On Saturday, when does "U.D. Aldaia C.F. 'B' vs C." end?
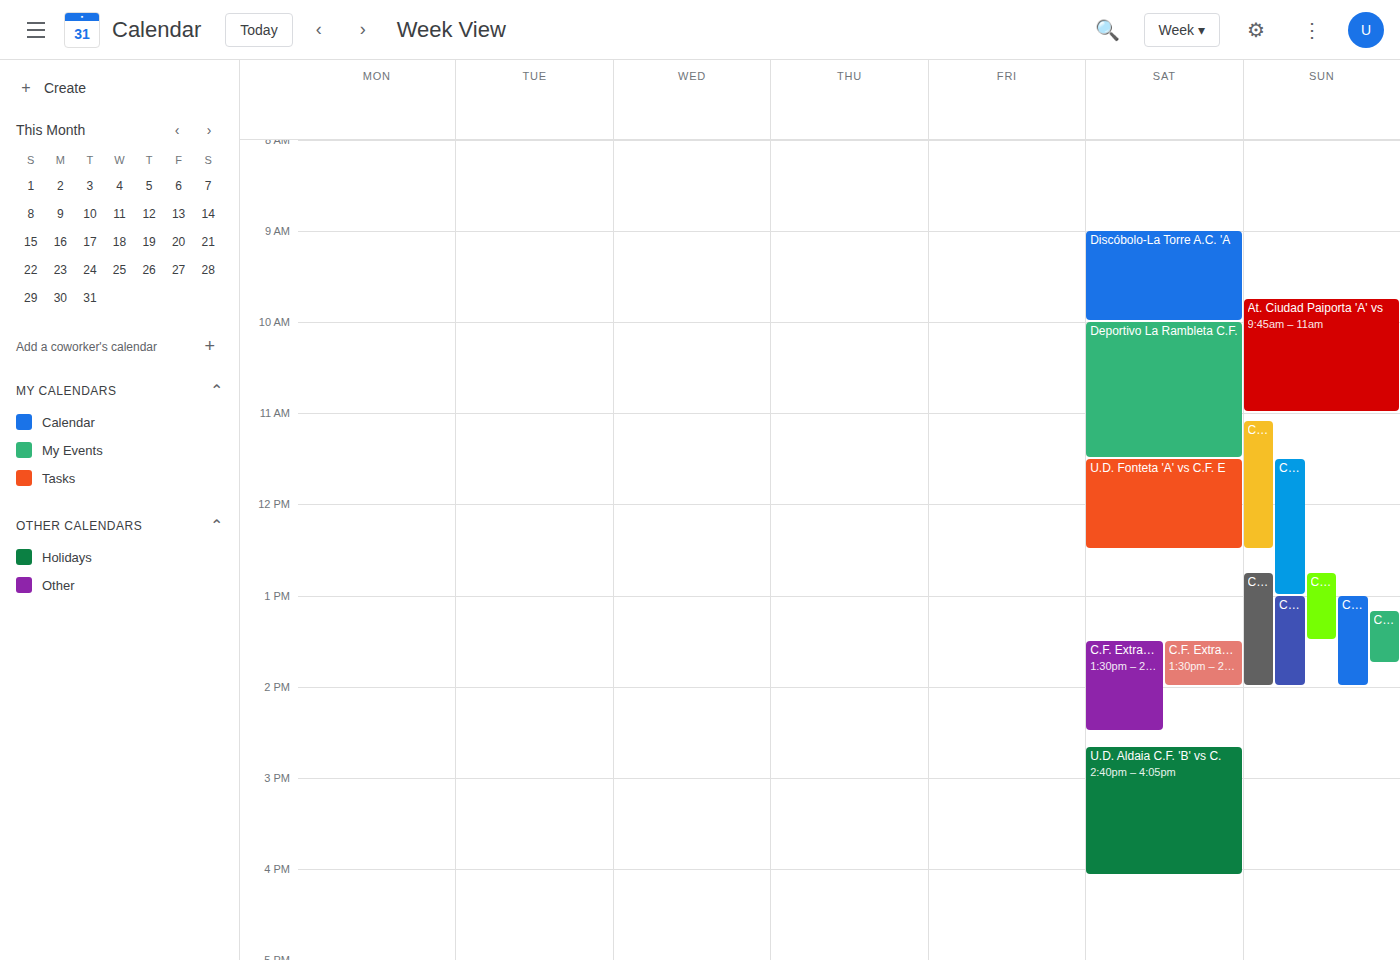
4:05 PM